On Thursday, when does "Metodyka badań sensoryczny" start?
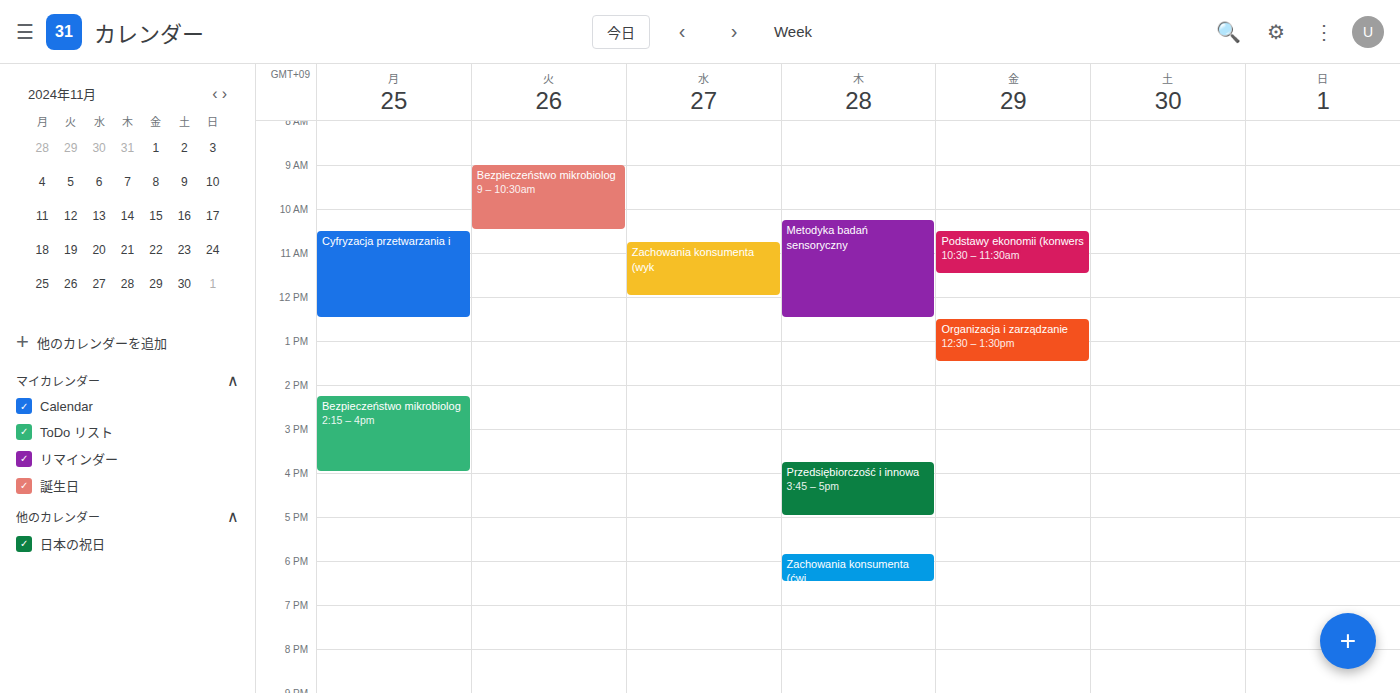
10:15 AM